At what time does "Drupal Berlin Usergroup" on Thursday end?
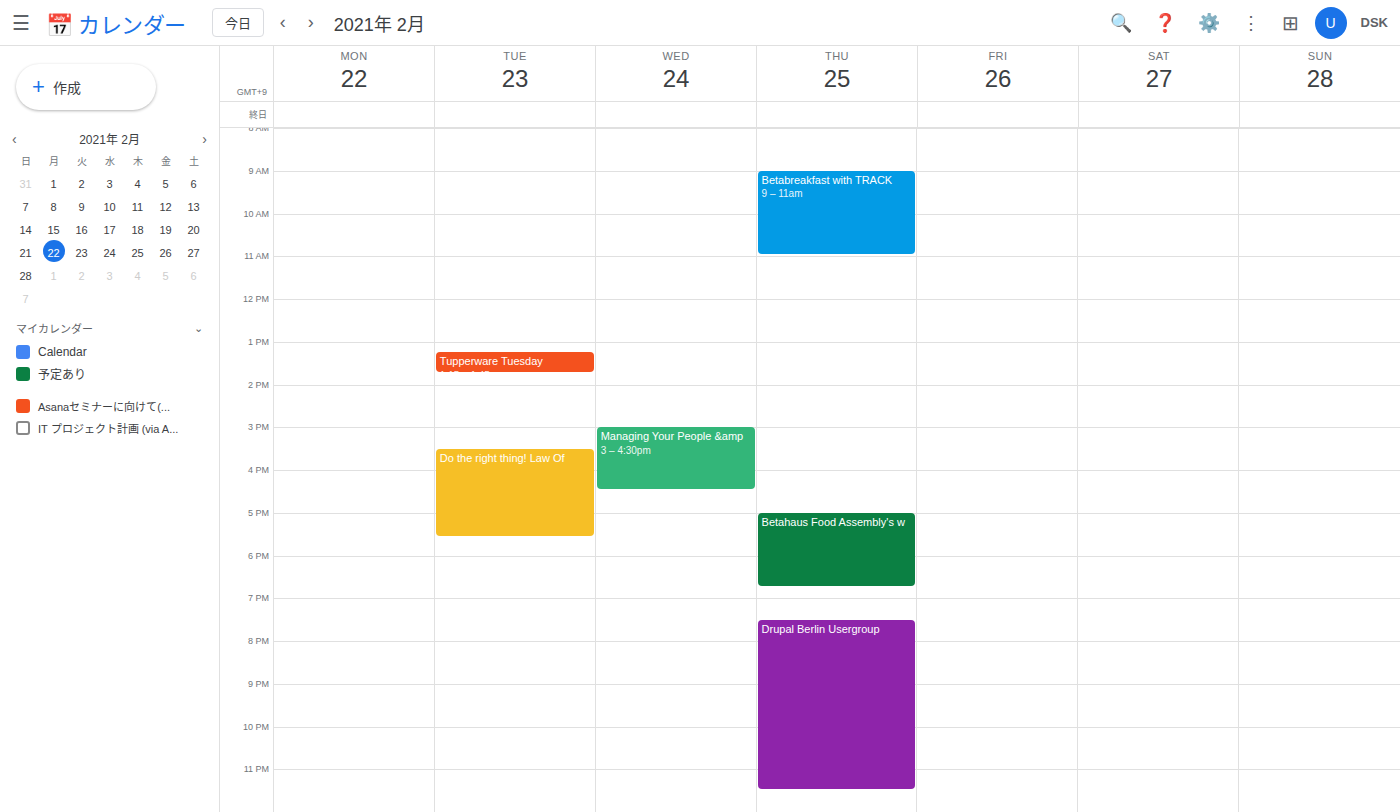
23:30